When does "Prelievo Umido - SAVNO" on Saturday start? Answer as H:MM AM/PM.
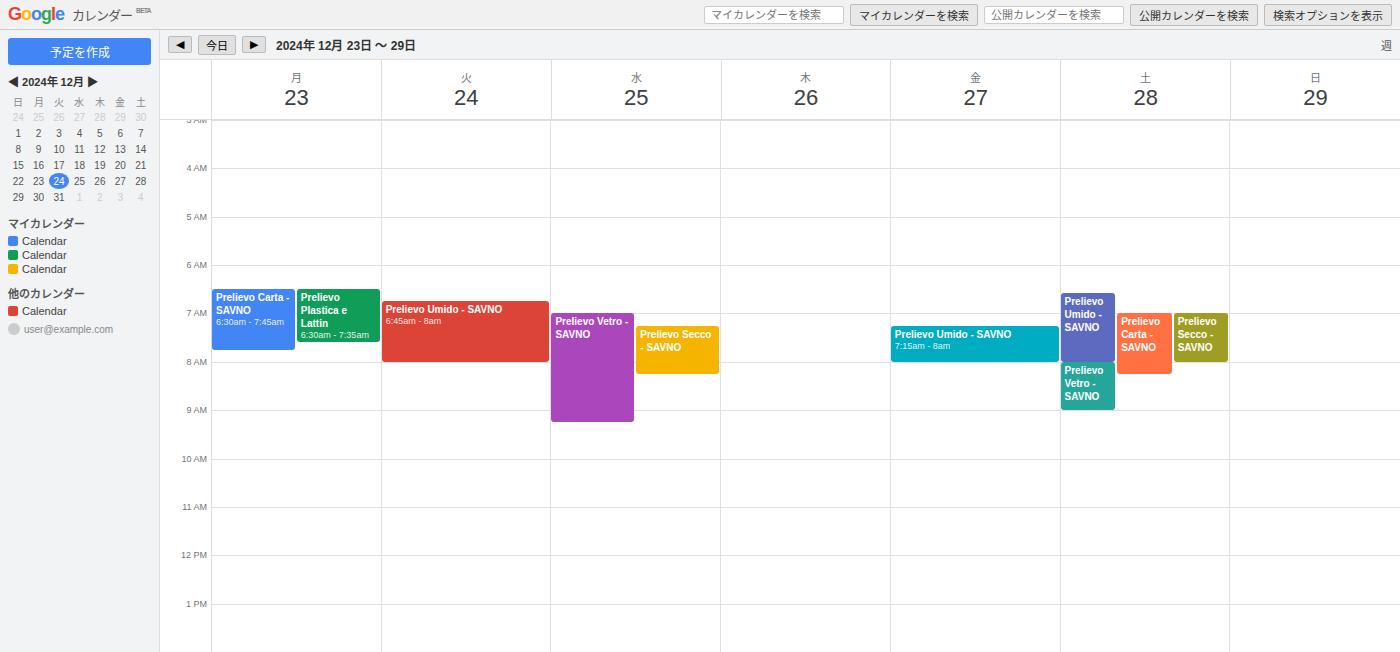
6:35 AM